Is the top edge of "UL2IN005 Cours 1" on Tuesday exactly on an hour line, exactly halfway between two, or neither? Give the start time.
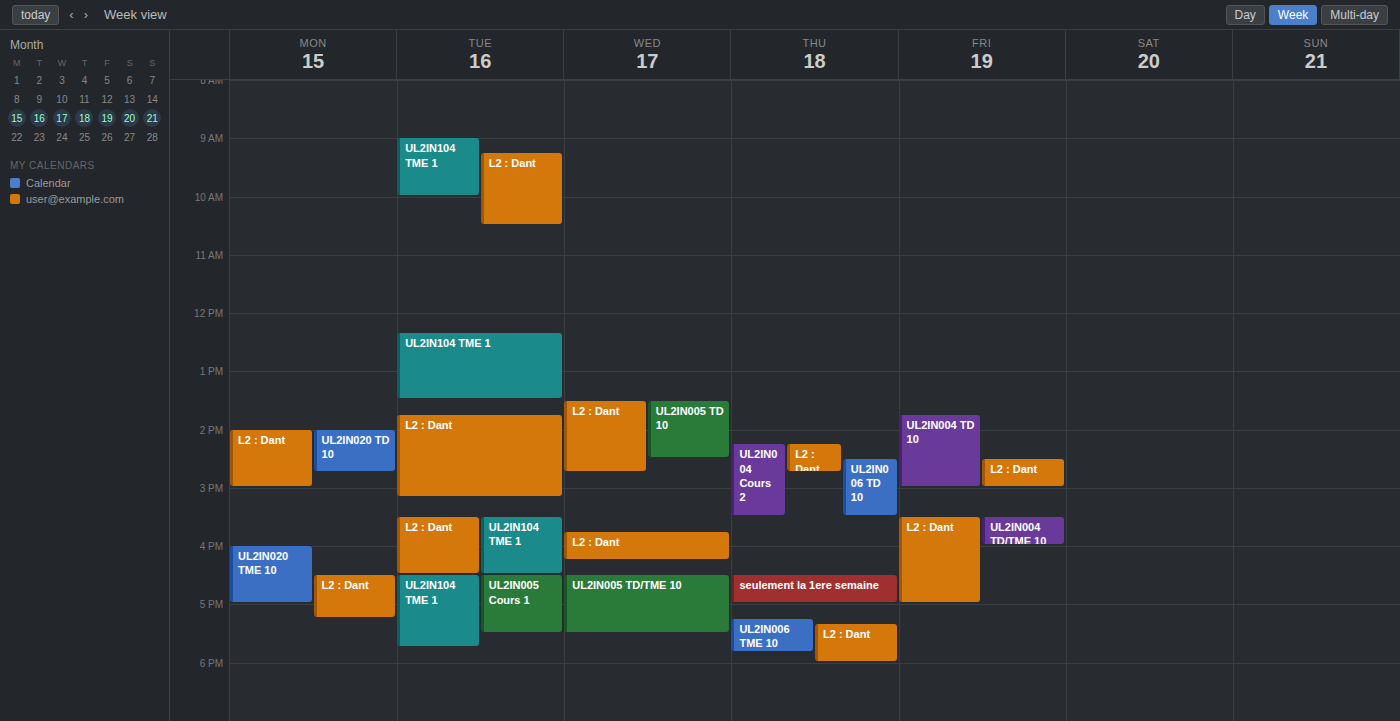
16:30 -- halfway between the 16:00 and 17:00 lines.